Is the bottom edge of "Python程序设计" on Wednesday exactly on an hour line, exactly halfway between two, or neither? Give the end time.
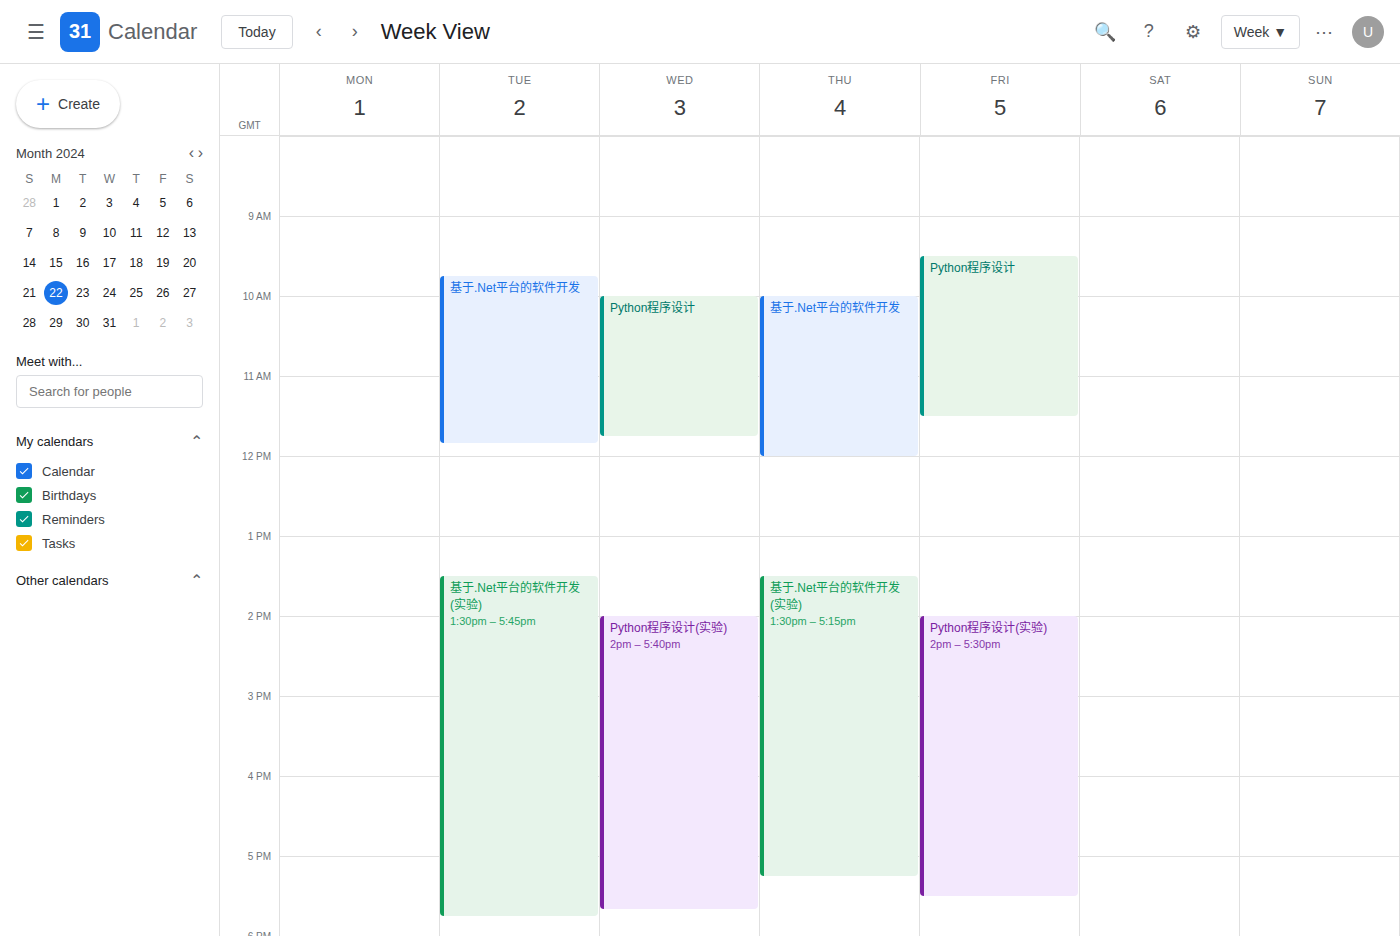
11:45 AM -- neither: three quarters of the way from the 11 AM line to the 12 PM line.